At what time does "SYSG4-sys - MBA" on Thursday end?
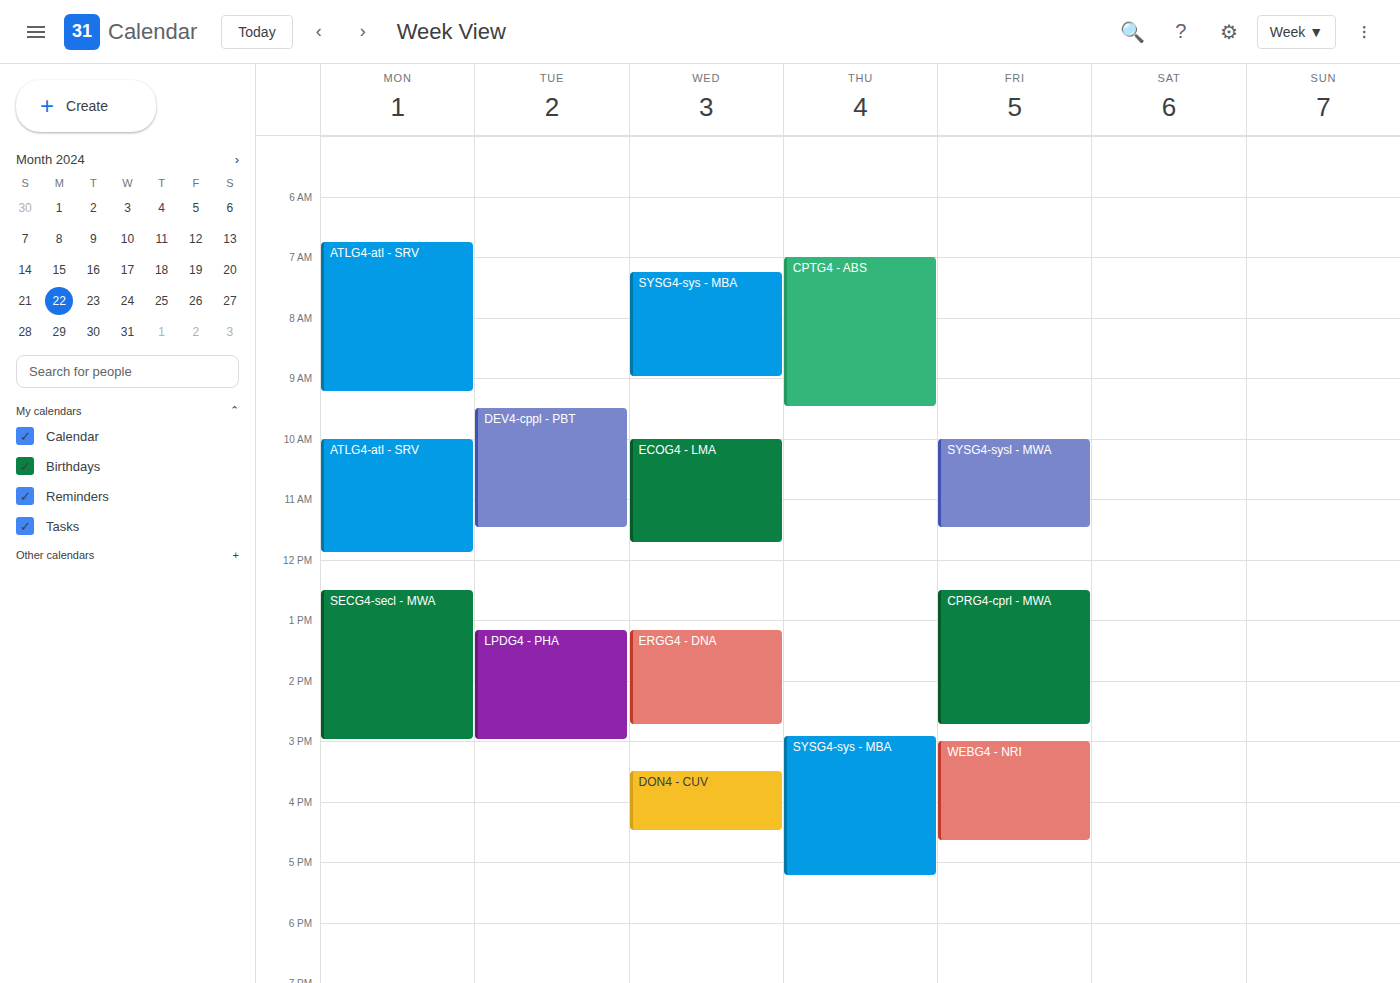
17:15